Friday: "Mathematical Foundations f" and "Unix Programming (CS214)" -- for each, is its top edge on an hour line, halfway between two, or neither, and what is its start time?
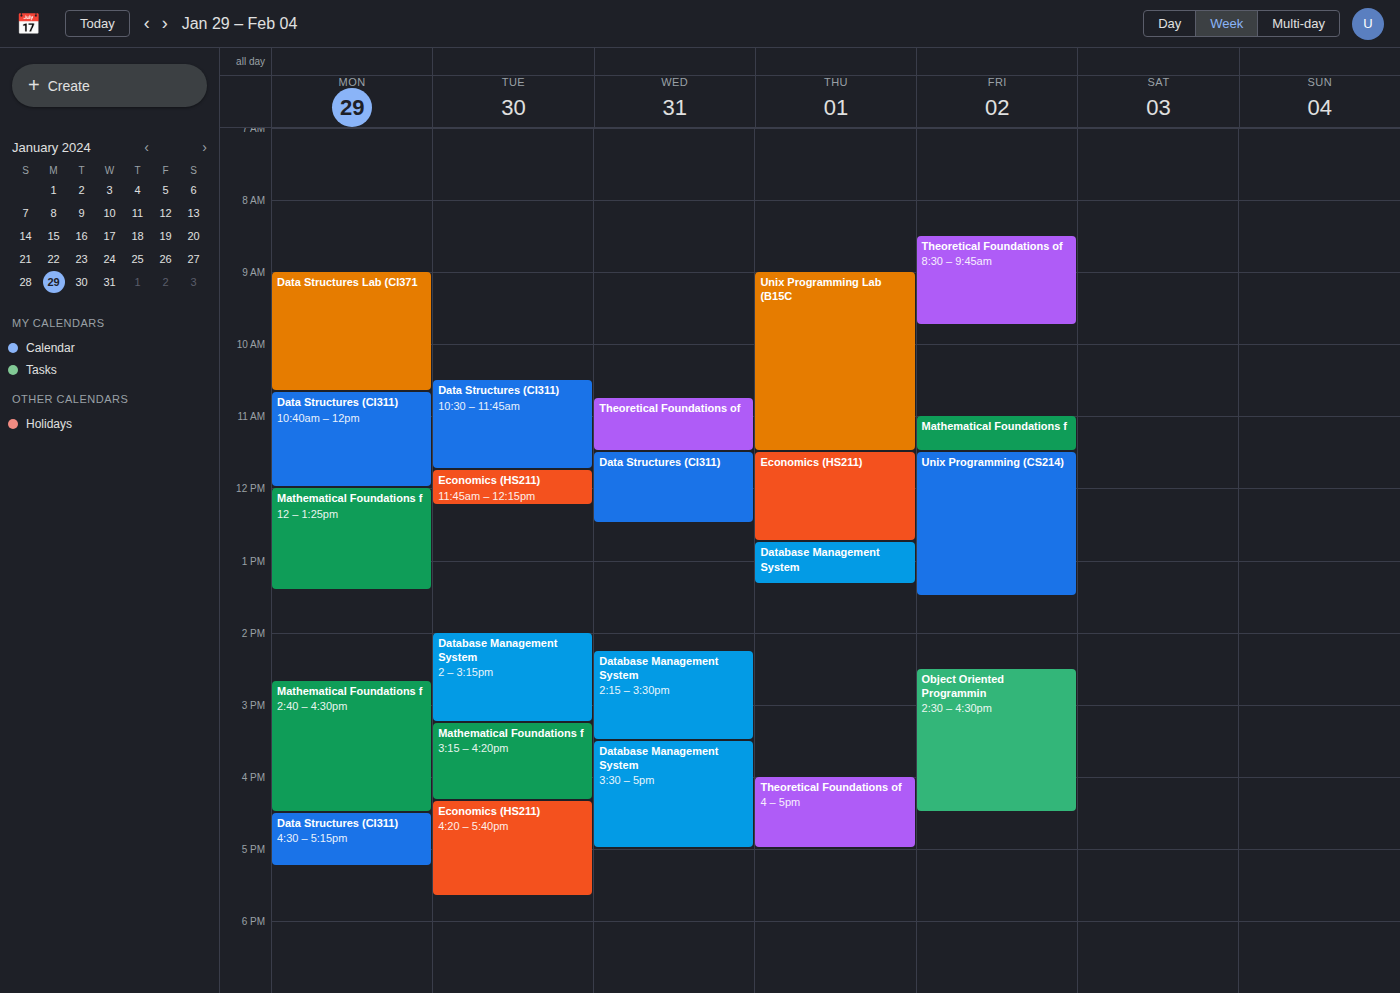
"Mathematical Foundations f": 11:00 AM, exactly on the 11 AM line. "Unix Programming (CS214)": 11:30 AM, halfway between the 11 AM and 12 PM lines.